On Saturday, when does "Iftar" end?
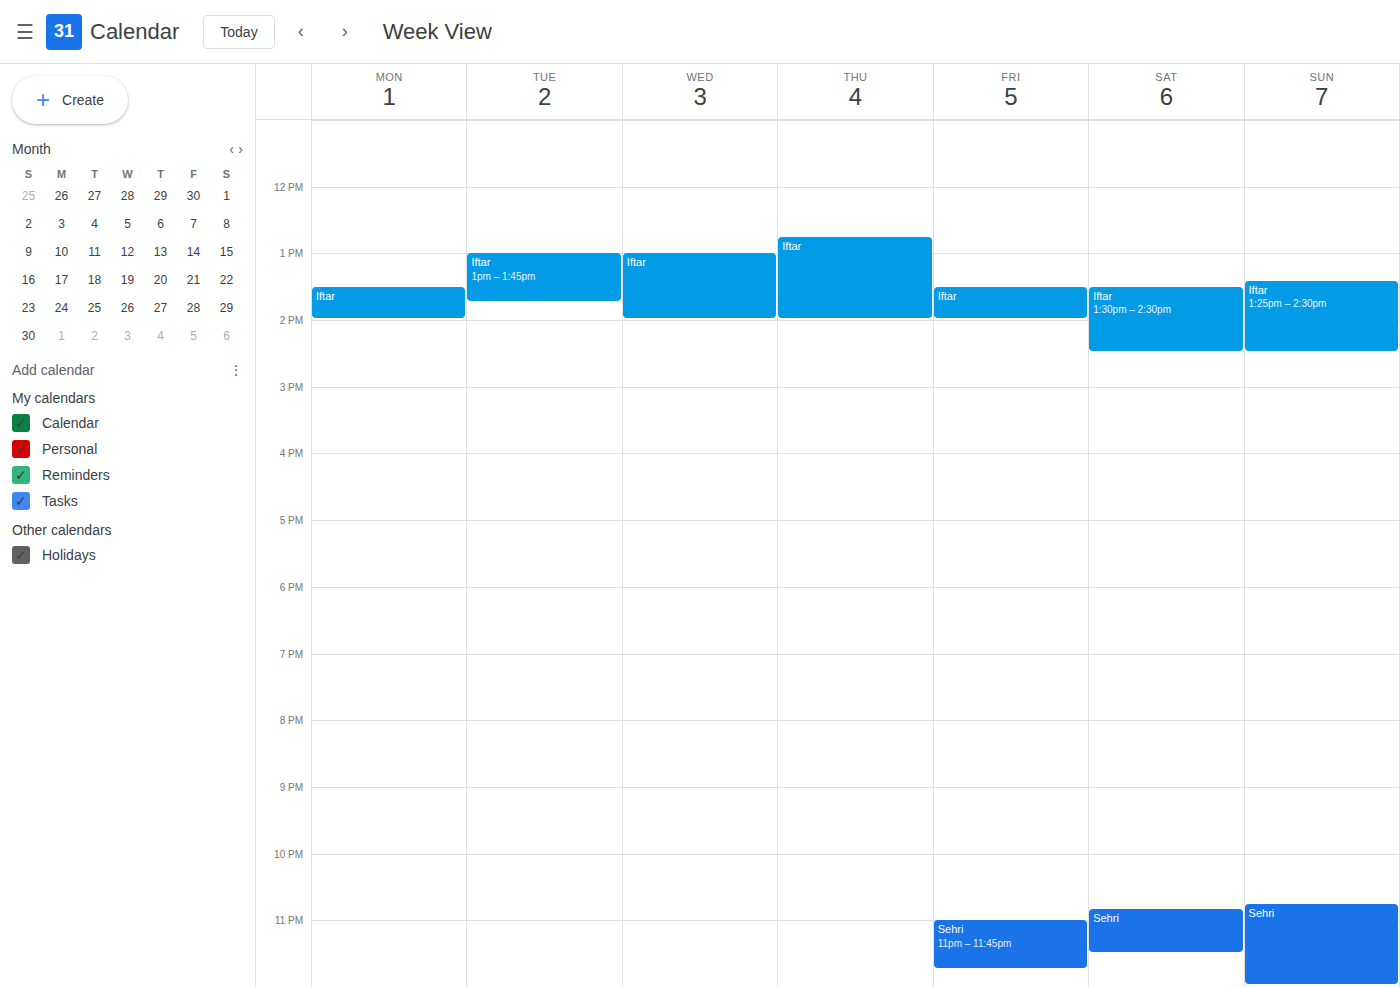
2:30 PM